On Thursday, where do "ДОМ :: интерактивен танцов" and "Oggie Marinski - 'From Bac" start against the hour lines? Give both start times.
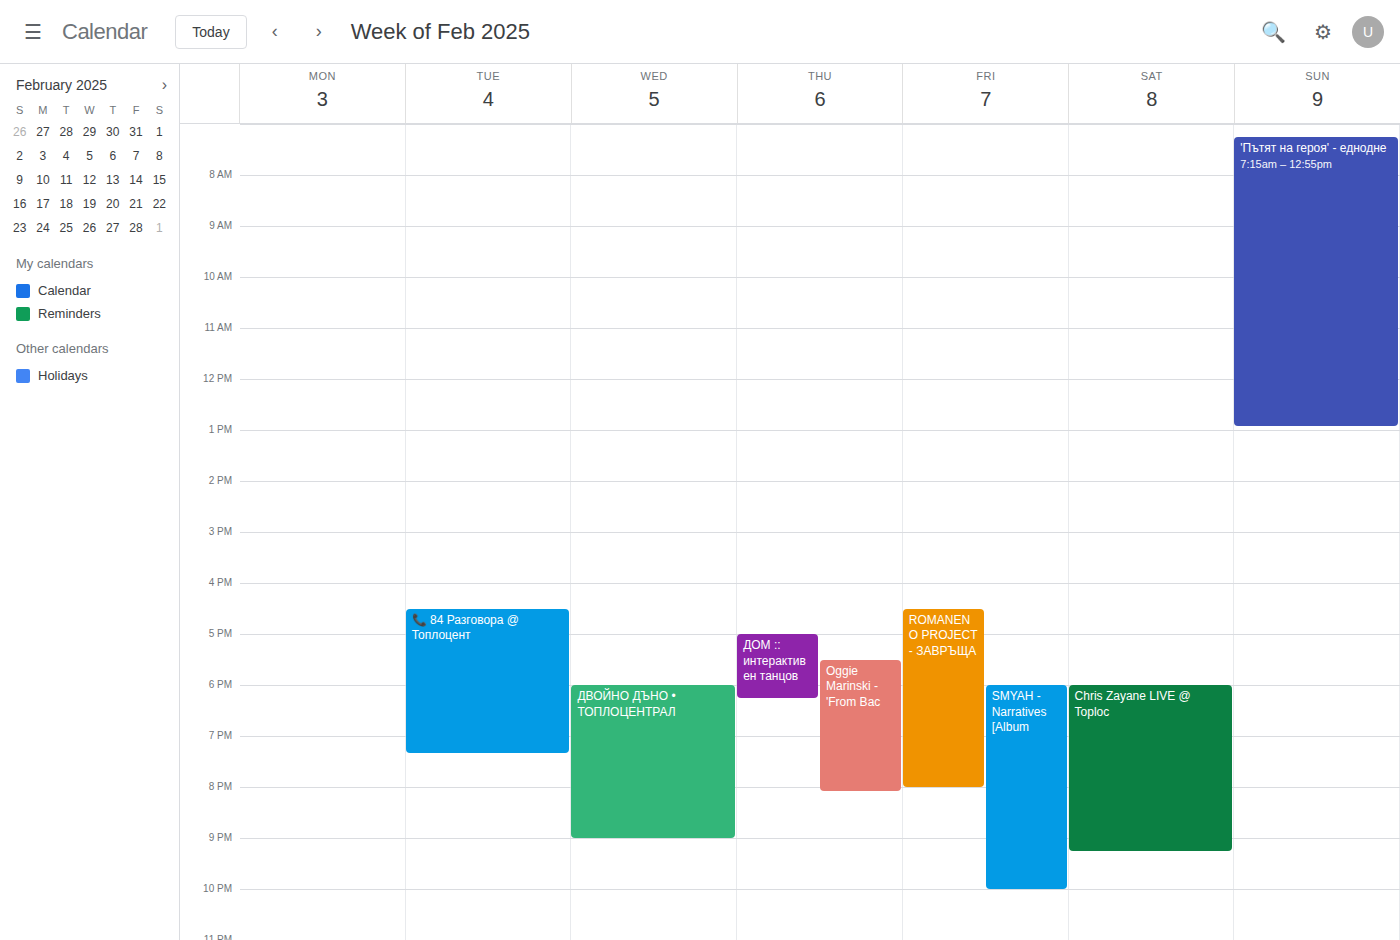
"ДОМ :: интерактивен танцов": 5:00 PM, exactly on the 5 PM line. "Oggie Marinski - 'From Bac": 5:30 PM, halfway between the 5 PM and 6 PM lines.